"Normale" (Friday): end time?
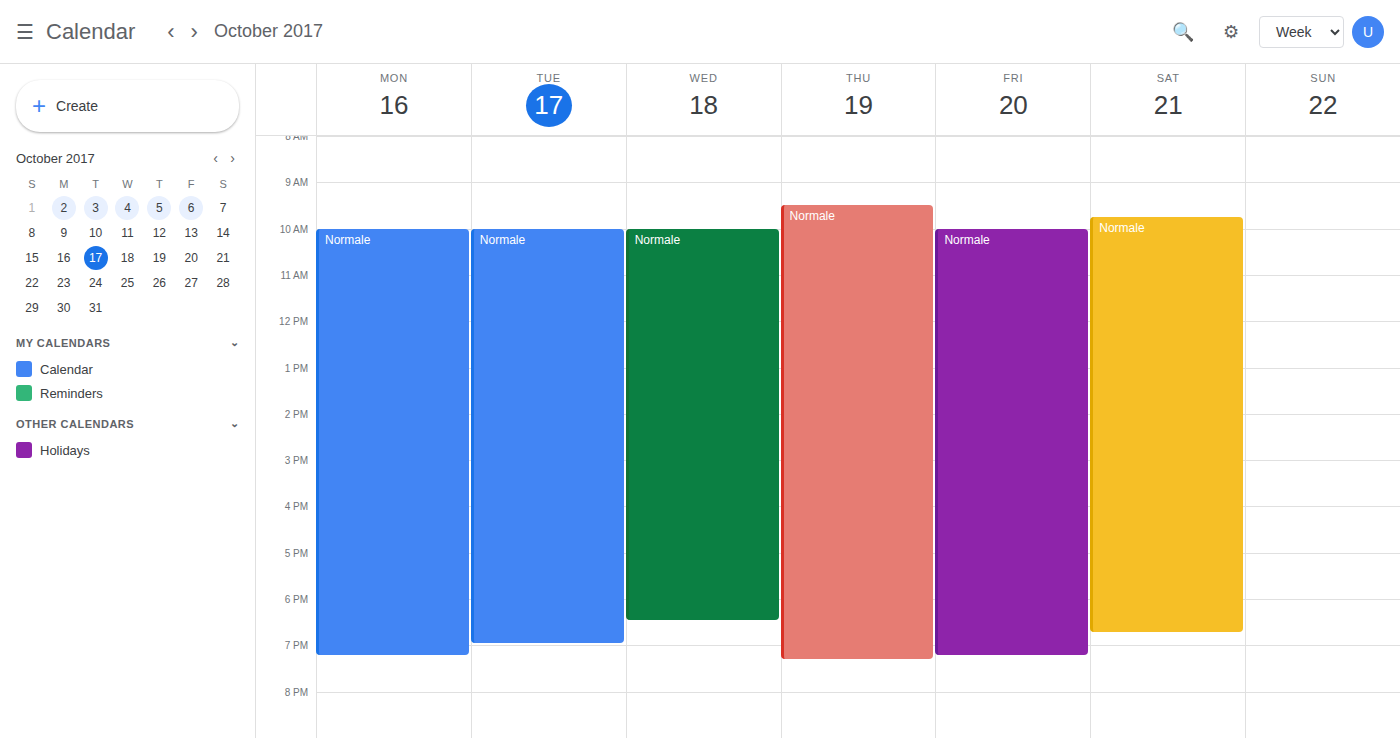
7:15 PM